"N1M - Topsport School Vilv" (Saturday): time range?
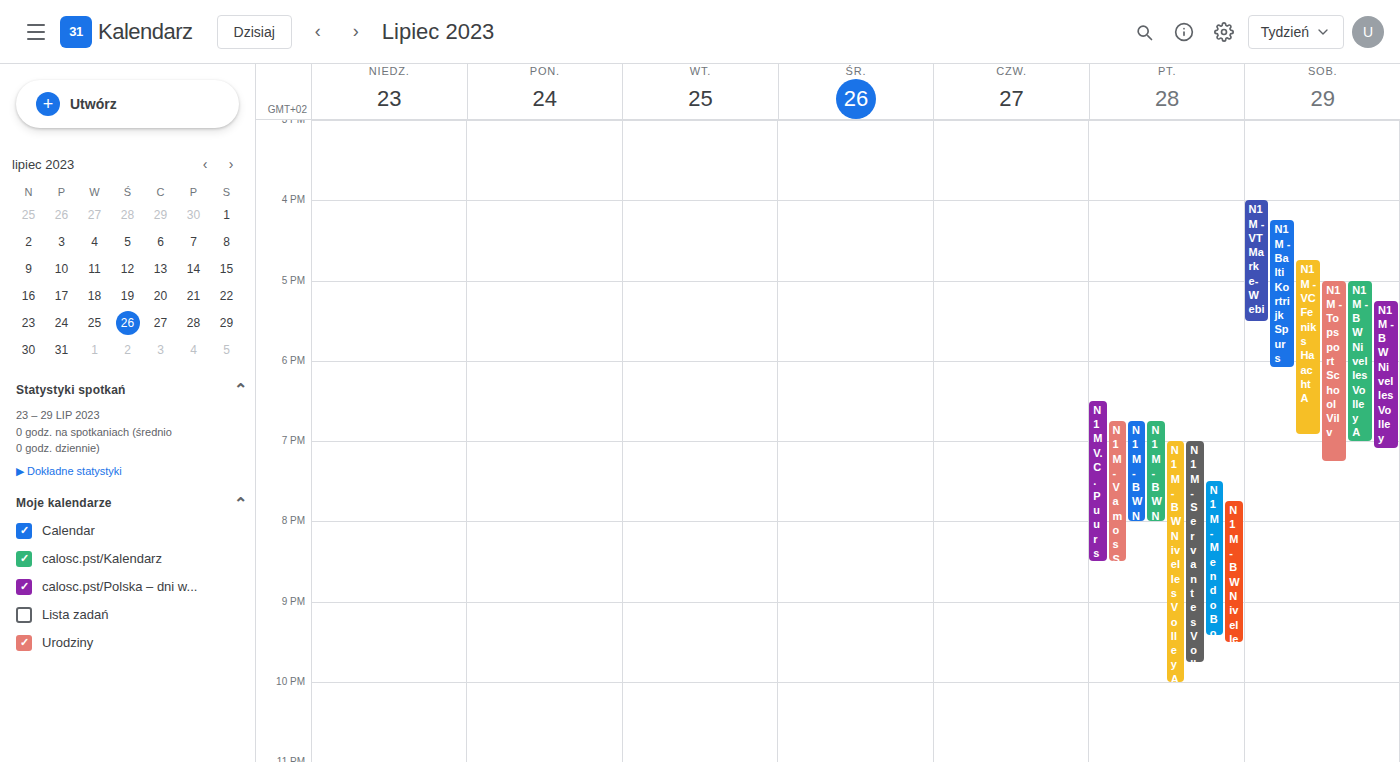
5:00 PM to 7:15 PM